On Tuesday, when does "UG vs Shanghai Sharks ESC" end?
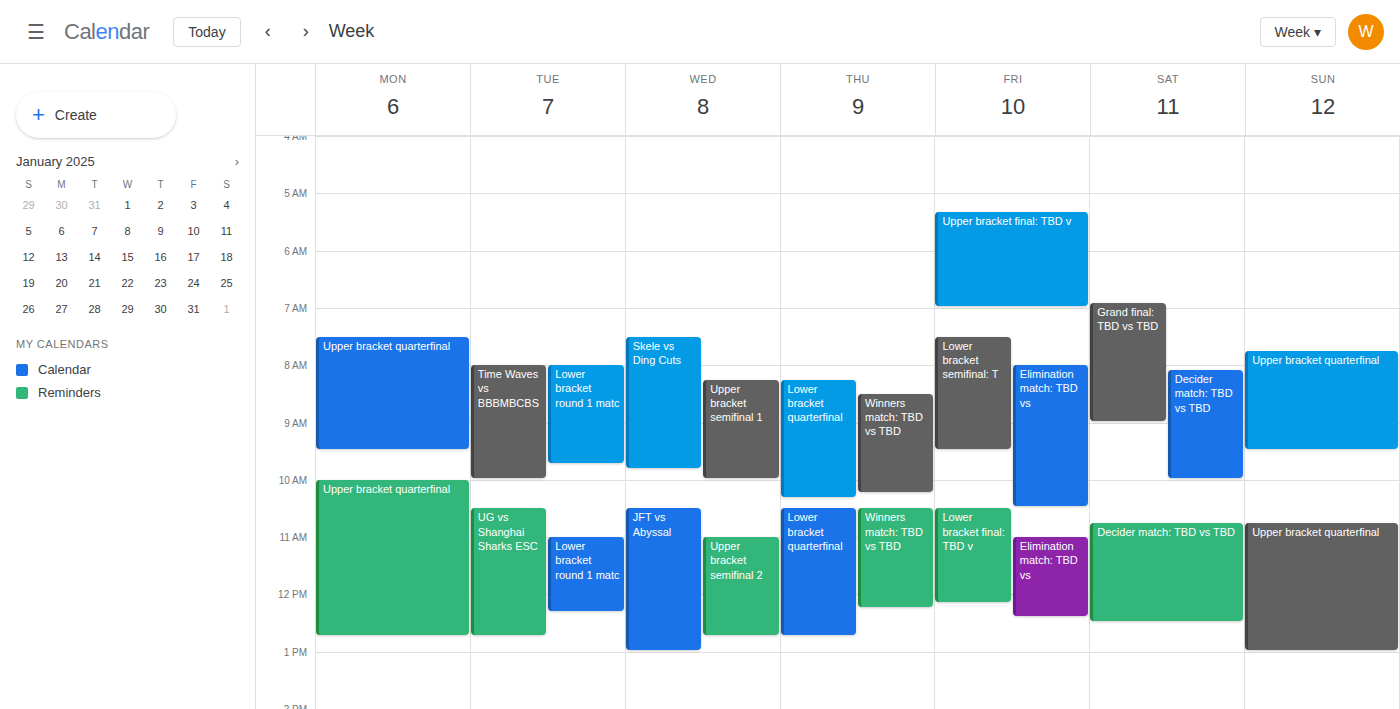
12:45 PM